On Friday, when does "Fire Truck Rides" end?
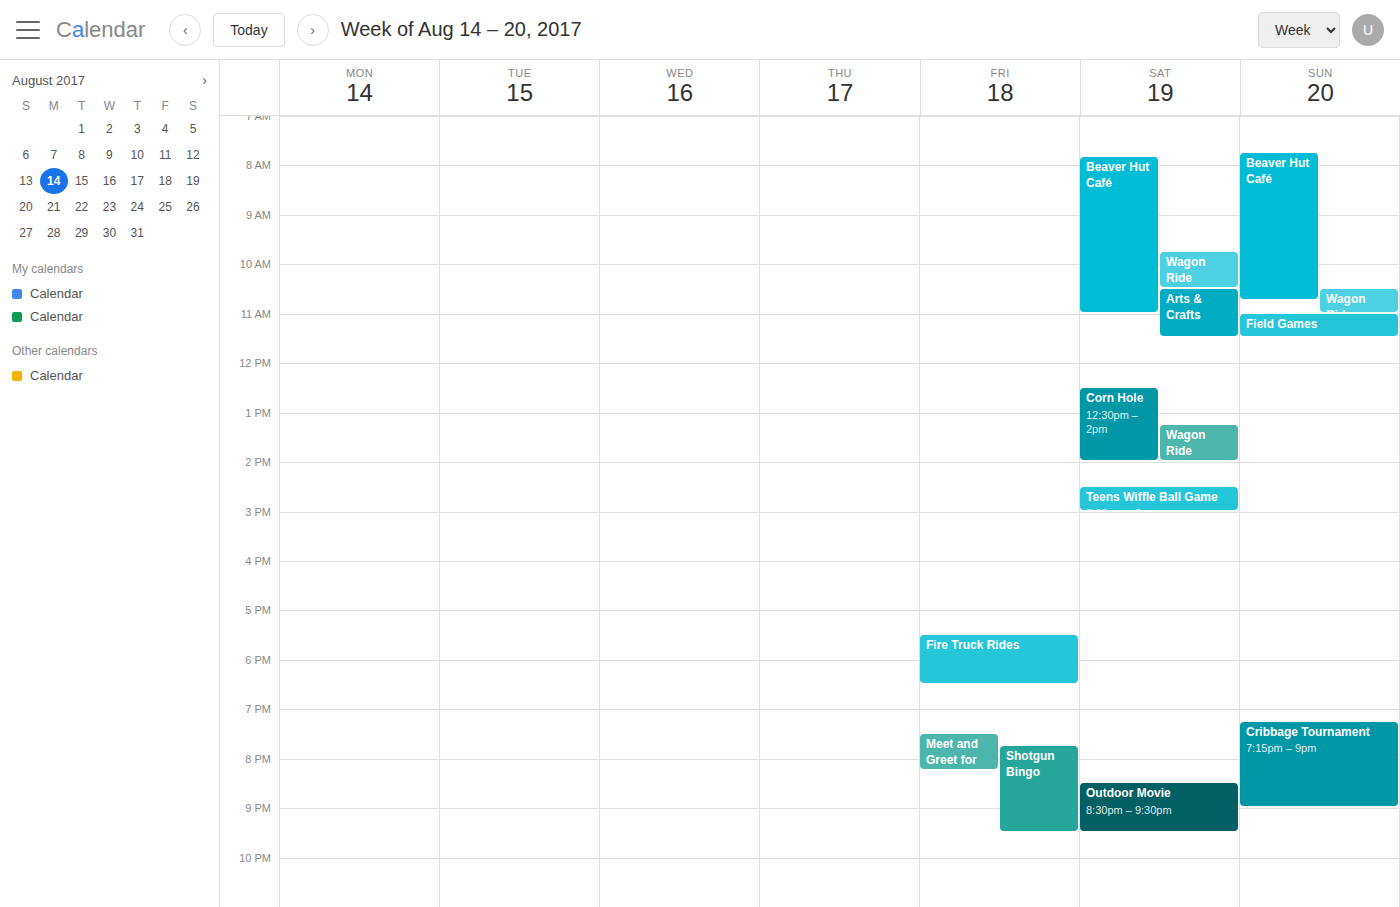
6:30 PM